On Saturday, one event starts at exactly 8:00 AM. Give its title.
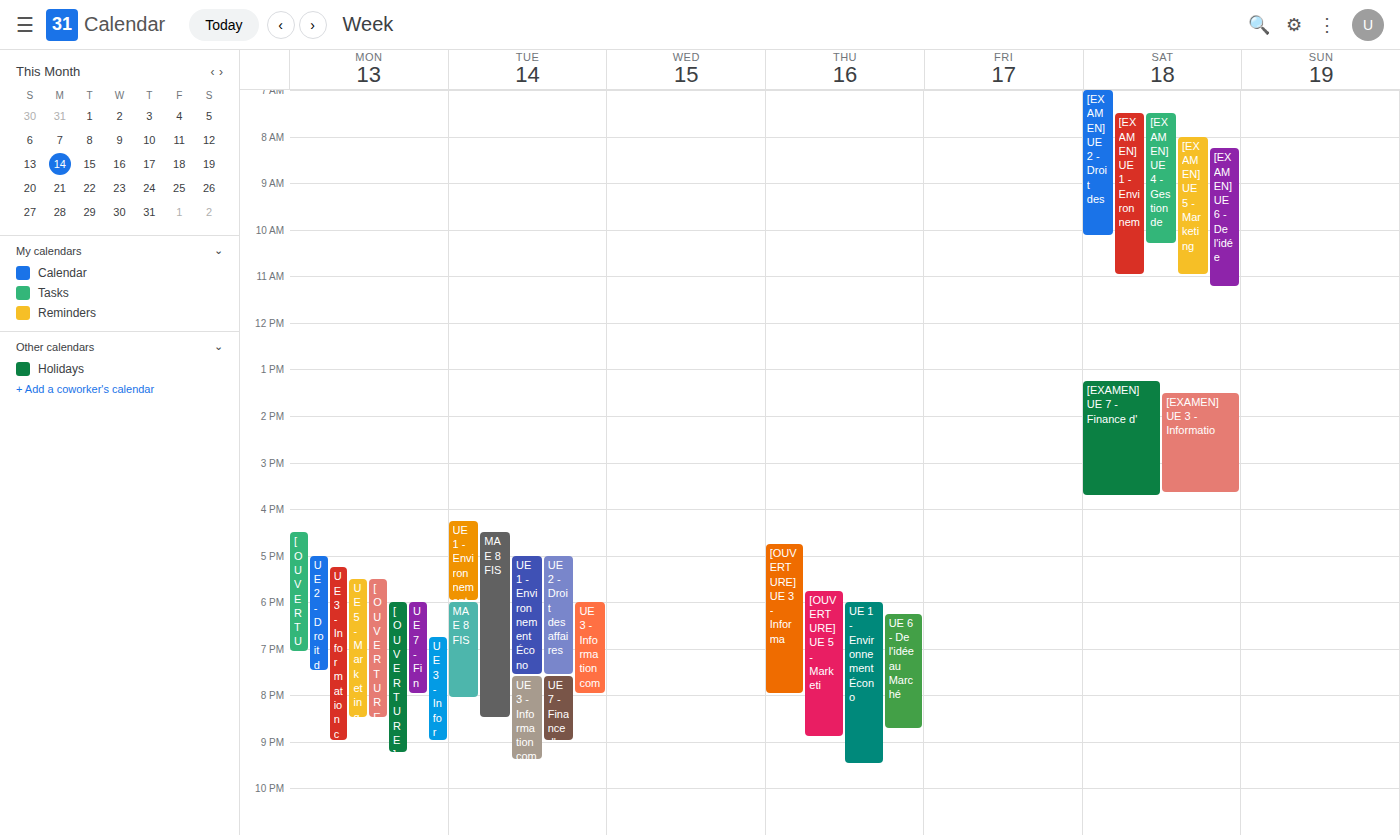
"[EXAMEN] UE 5 - Marketing"